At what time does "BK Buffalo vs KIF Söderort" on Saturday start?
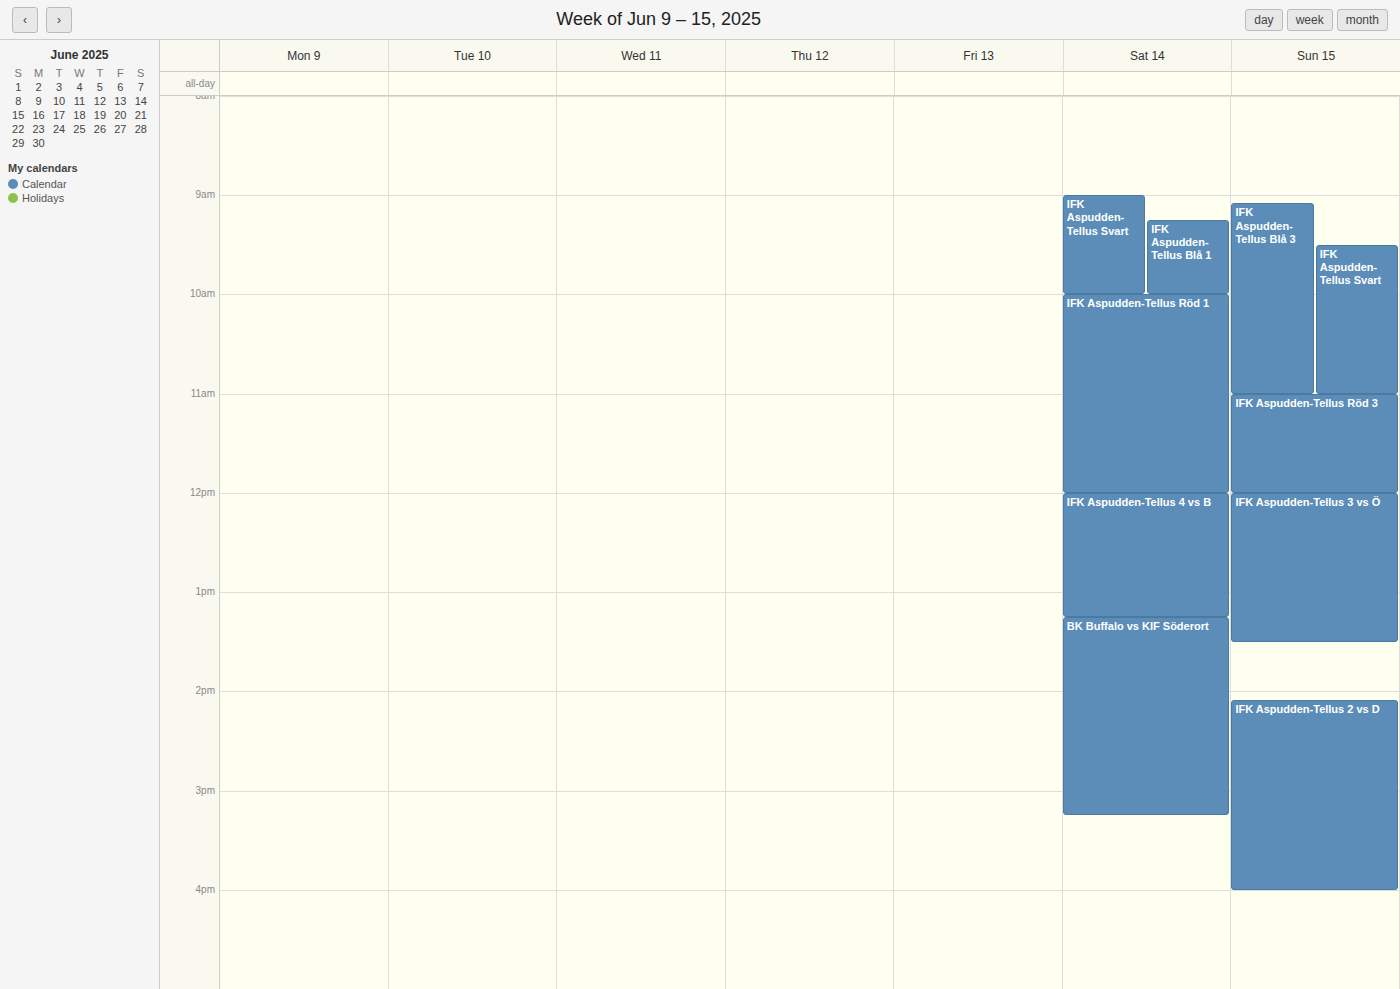
1:15 PM